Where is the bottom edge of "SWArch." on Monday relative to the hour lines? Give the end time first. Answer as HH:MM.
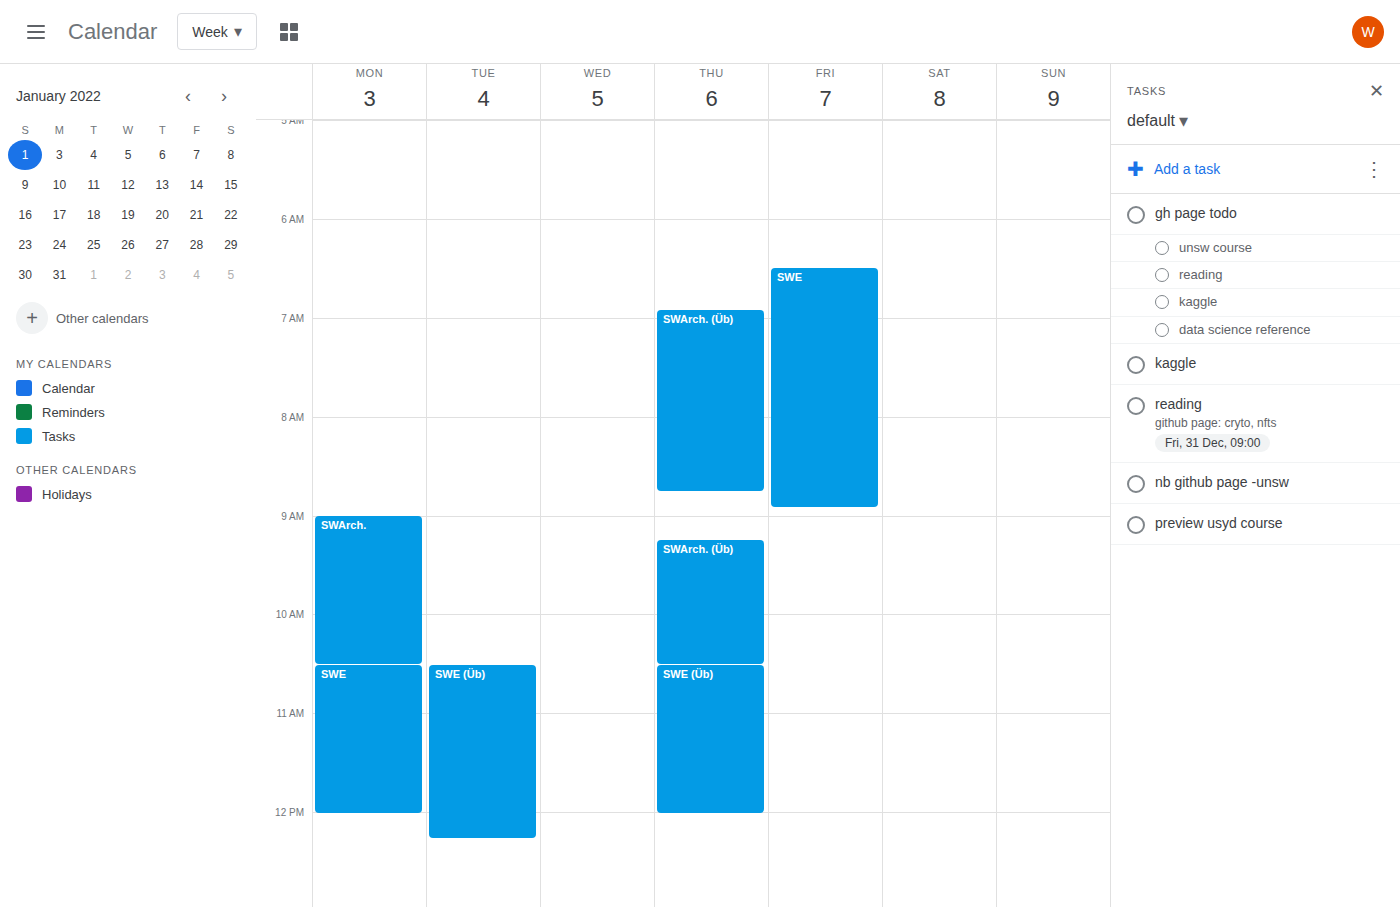
10:30 -- halfway between the 10:00 and 11:00 lines.